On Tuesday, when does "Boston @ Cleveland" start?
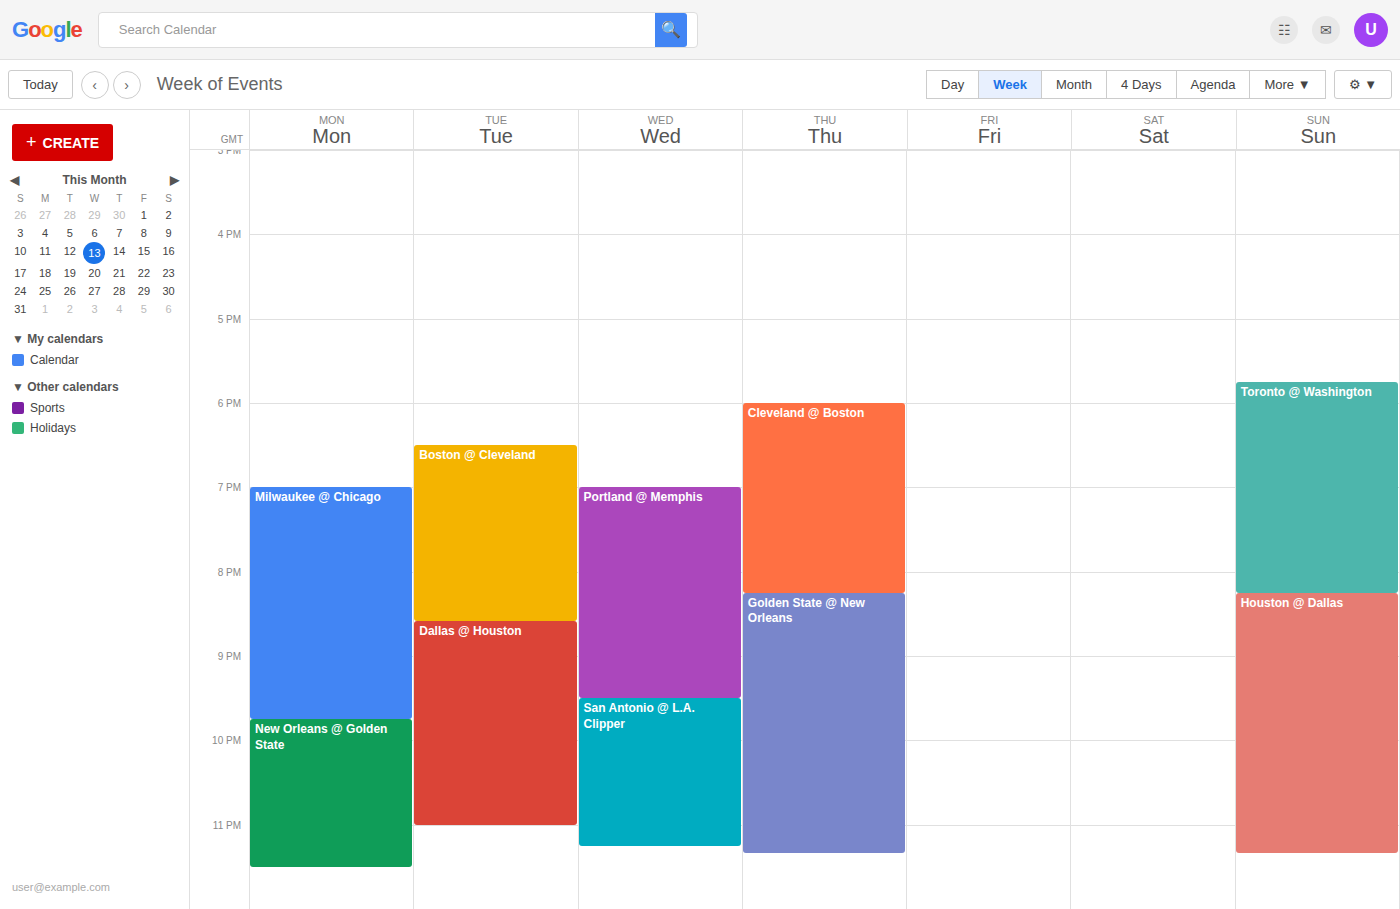
6:30 PM